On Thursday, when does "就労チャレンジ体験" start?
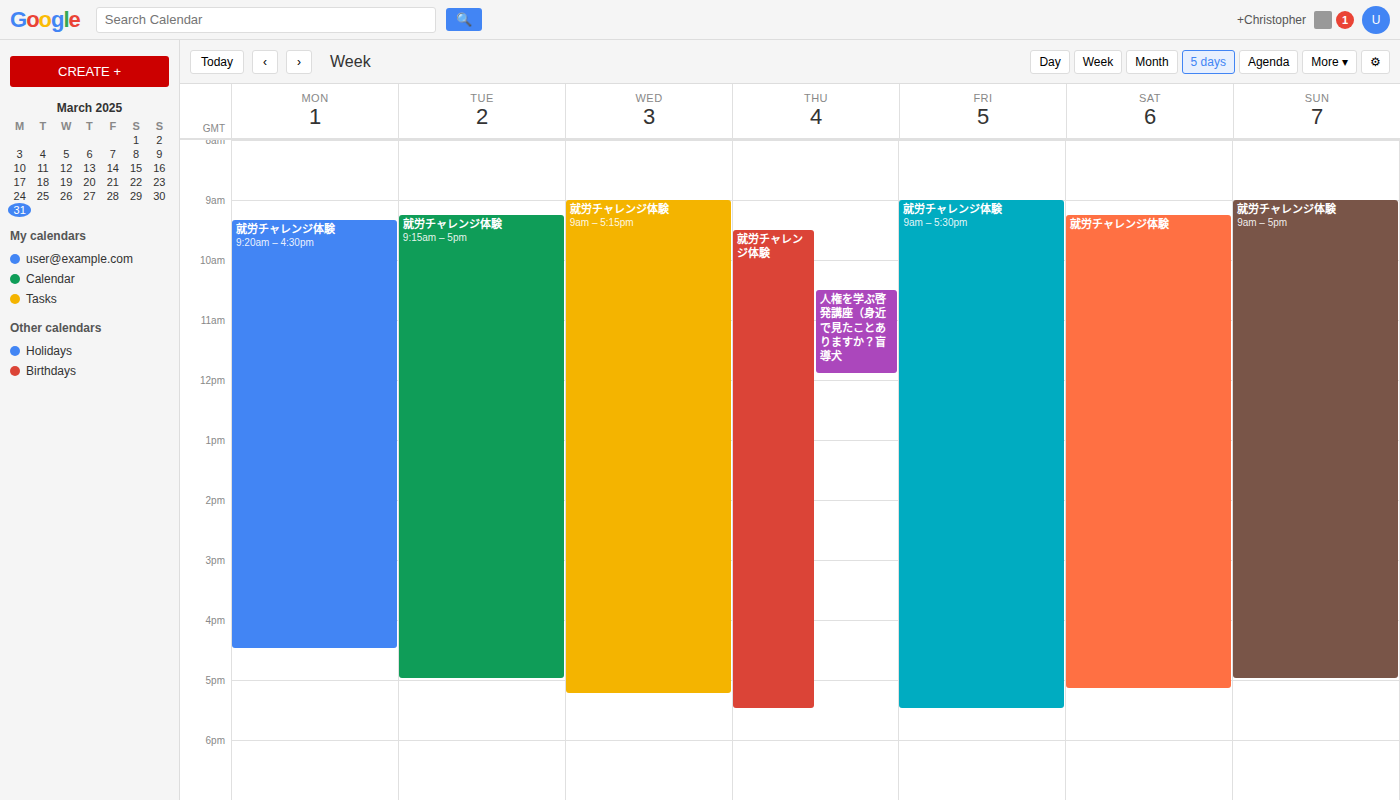
09:30